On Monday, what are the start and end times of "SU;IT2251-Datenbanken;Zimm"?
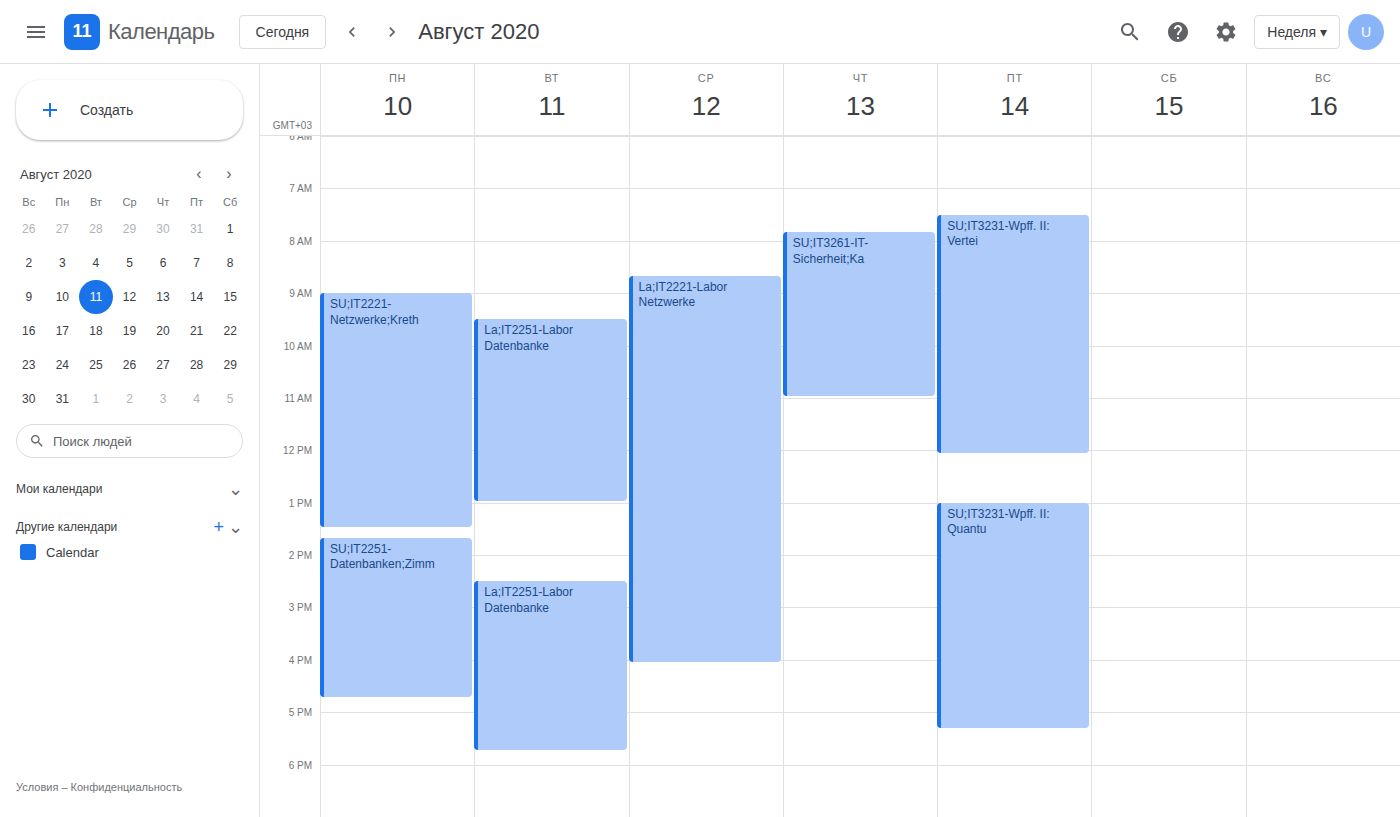
1:40 PM to 4:45 PM